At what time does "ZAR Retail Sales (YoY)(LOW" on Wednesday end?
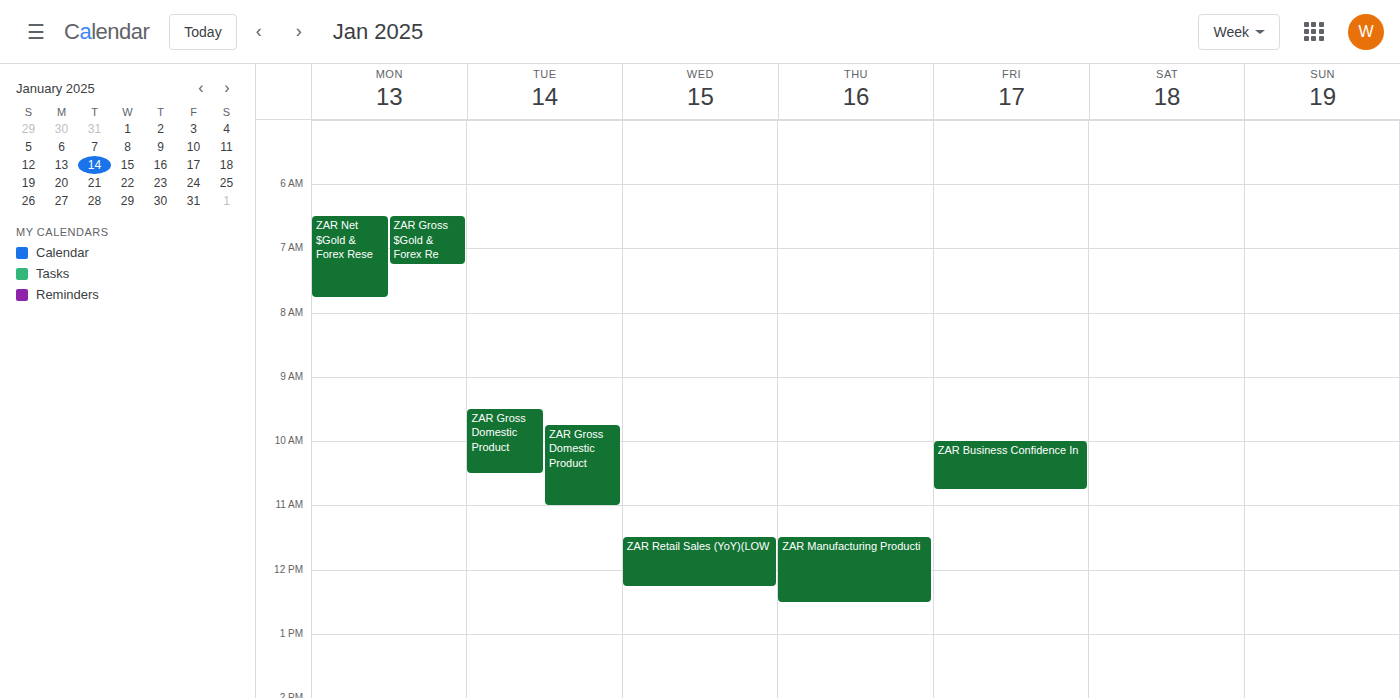
12:15 PM